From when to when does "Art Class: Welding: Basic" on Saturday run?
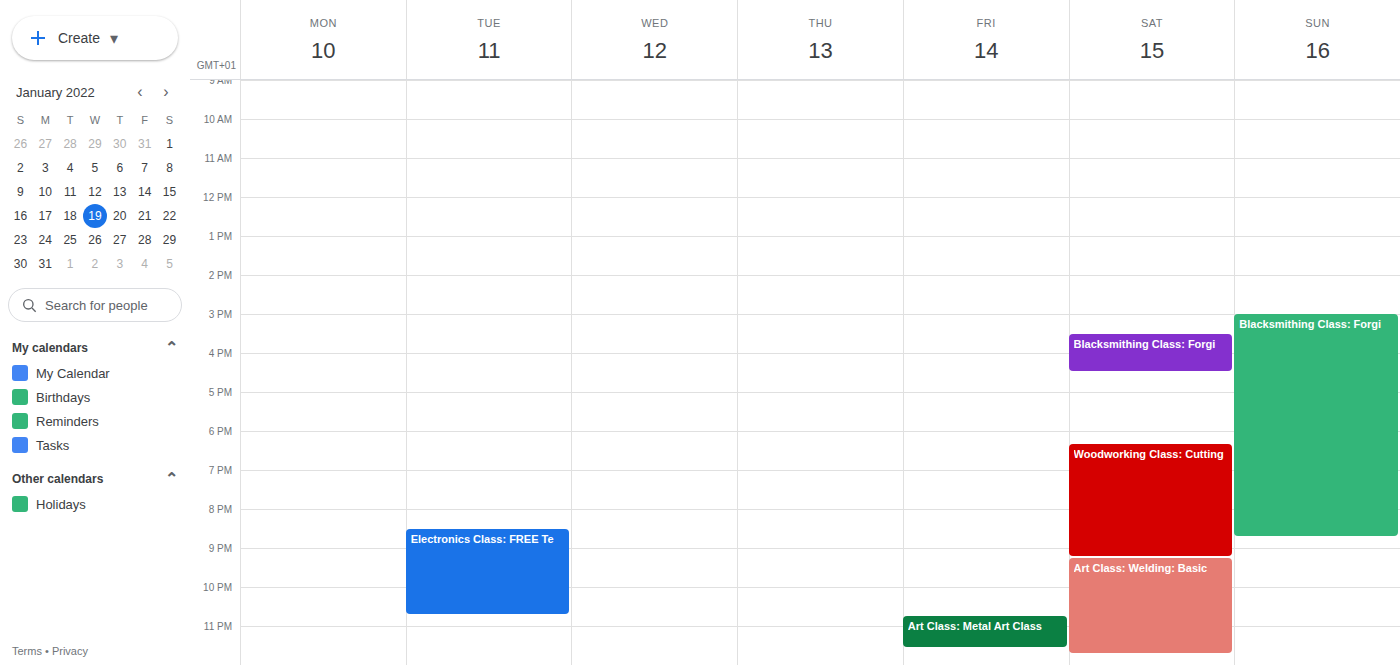
9:15 PM to 11:45 PM